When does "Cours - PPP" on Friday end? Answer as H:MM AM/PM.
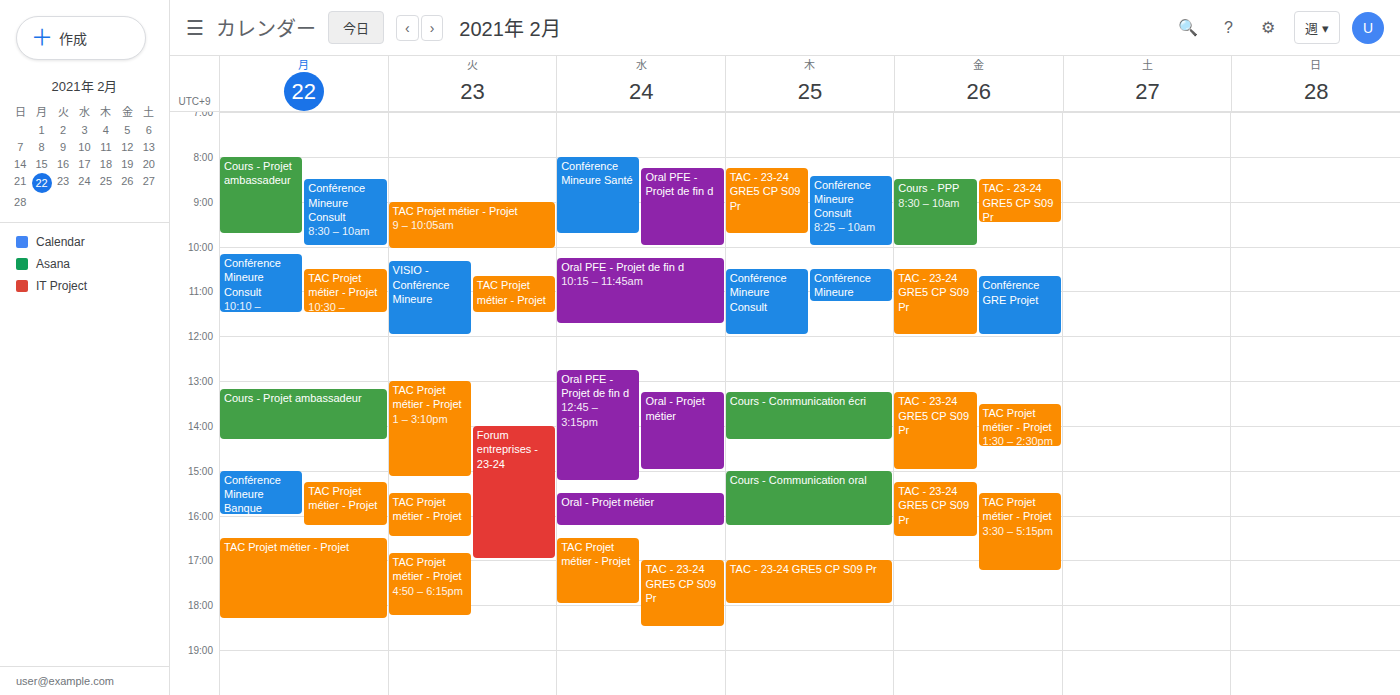
10:00 AM